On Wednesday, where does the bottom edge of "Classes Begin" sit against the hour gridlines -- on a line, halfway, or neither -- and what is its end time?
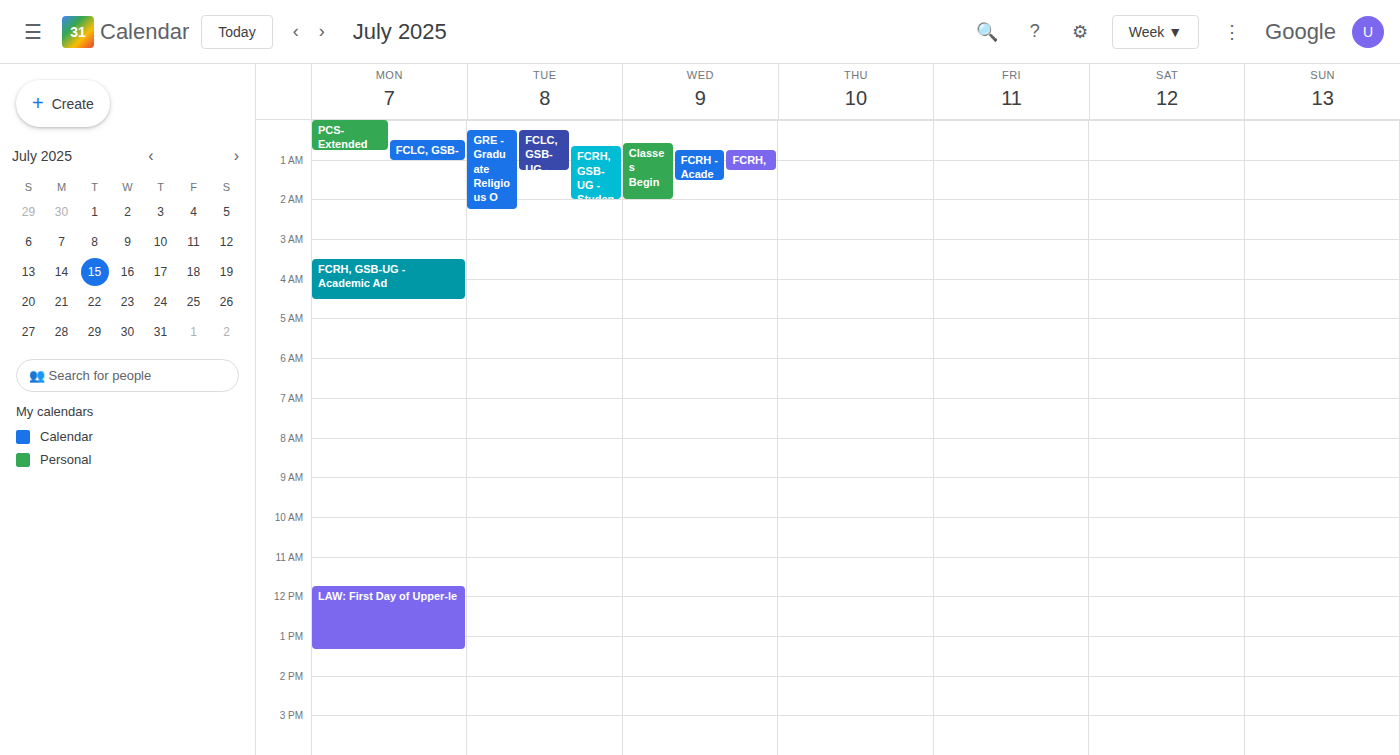
2:00 AM -- exactly on the 2 AM line.